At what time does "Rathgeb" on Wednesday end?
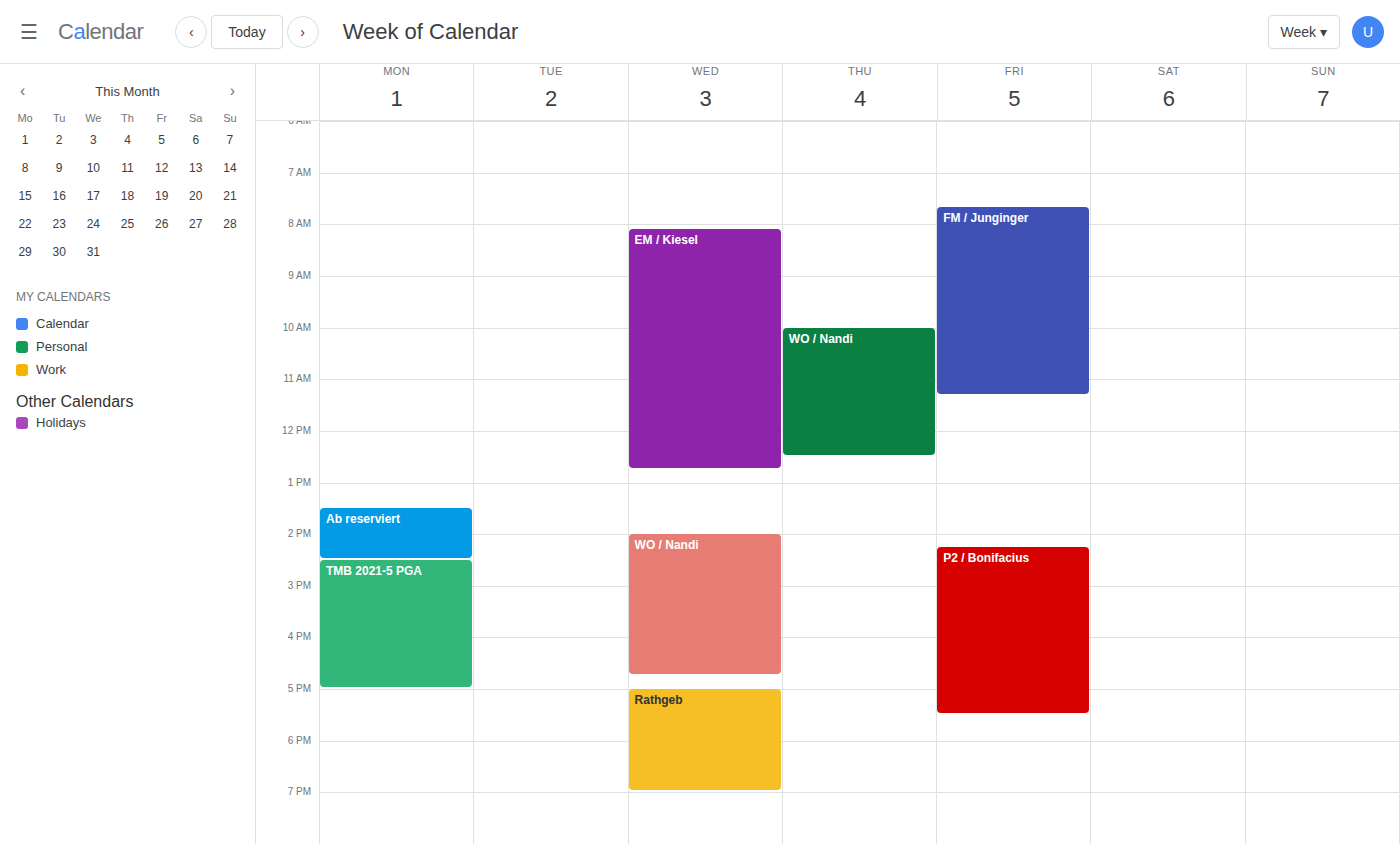
7:00 PM